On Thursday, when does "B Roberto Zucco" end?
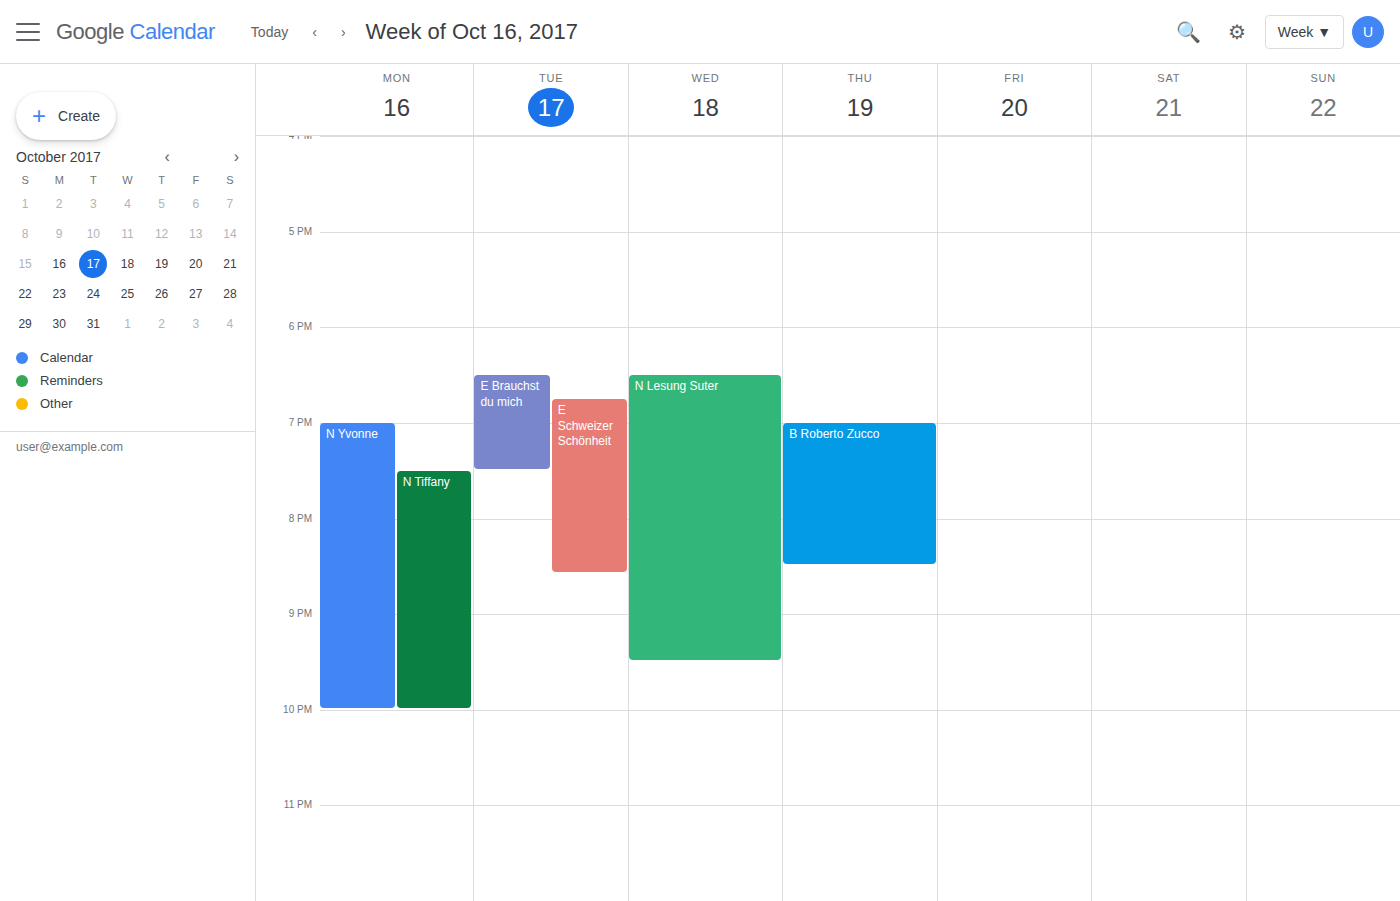
8:30 PM